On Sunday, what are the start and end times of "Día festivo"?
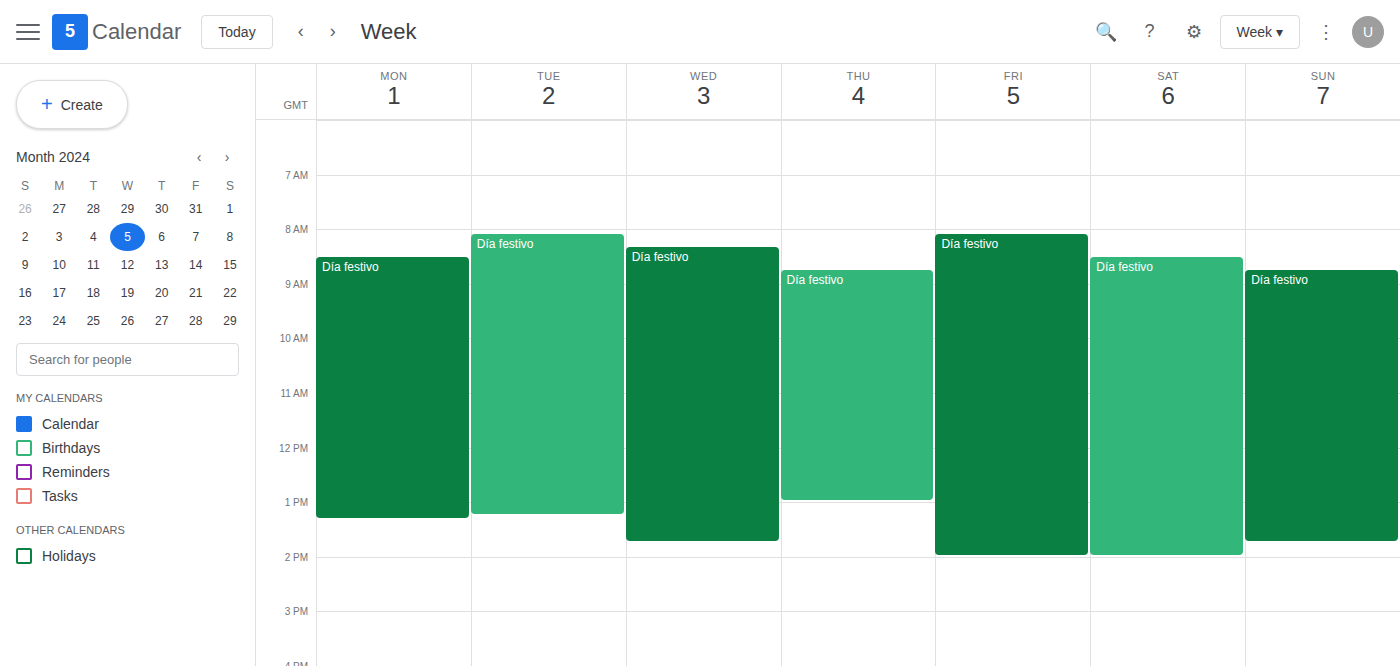
8:45 AM to 1:45 PM